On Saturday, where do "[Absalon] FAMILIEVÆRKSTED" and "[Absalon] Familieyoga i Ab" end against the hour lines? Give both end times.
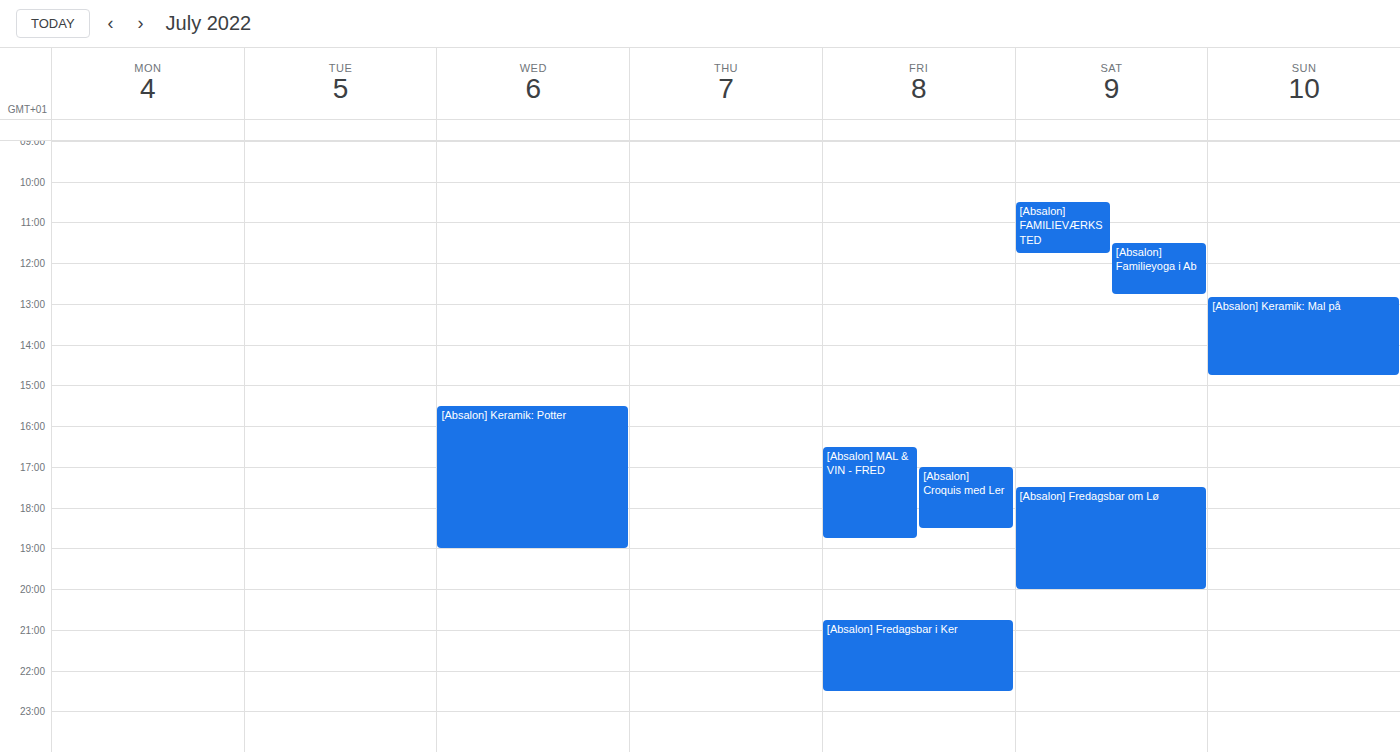
"[Absalon] FAMILIEVÆRKSTED": 11:45 AM, neither: three quarters of the way from the 11 AM line to the 12 PM line. "[Absalon] Familieyoga i Ab": 12:45 PM, neither: three quarters of the way from the 12 PM line to the 1 PM line.